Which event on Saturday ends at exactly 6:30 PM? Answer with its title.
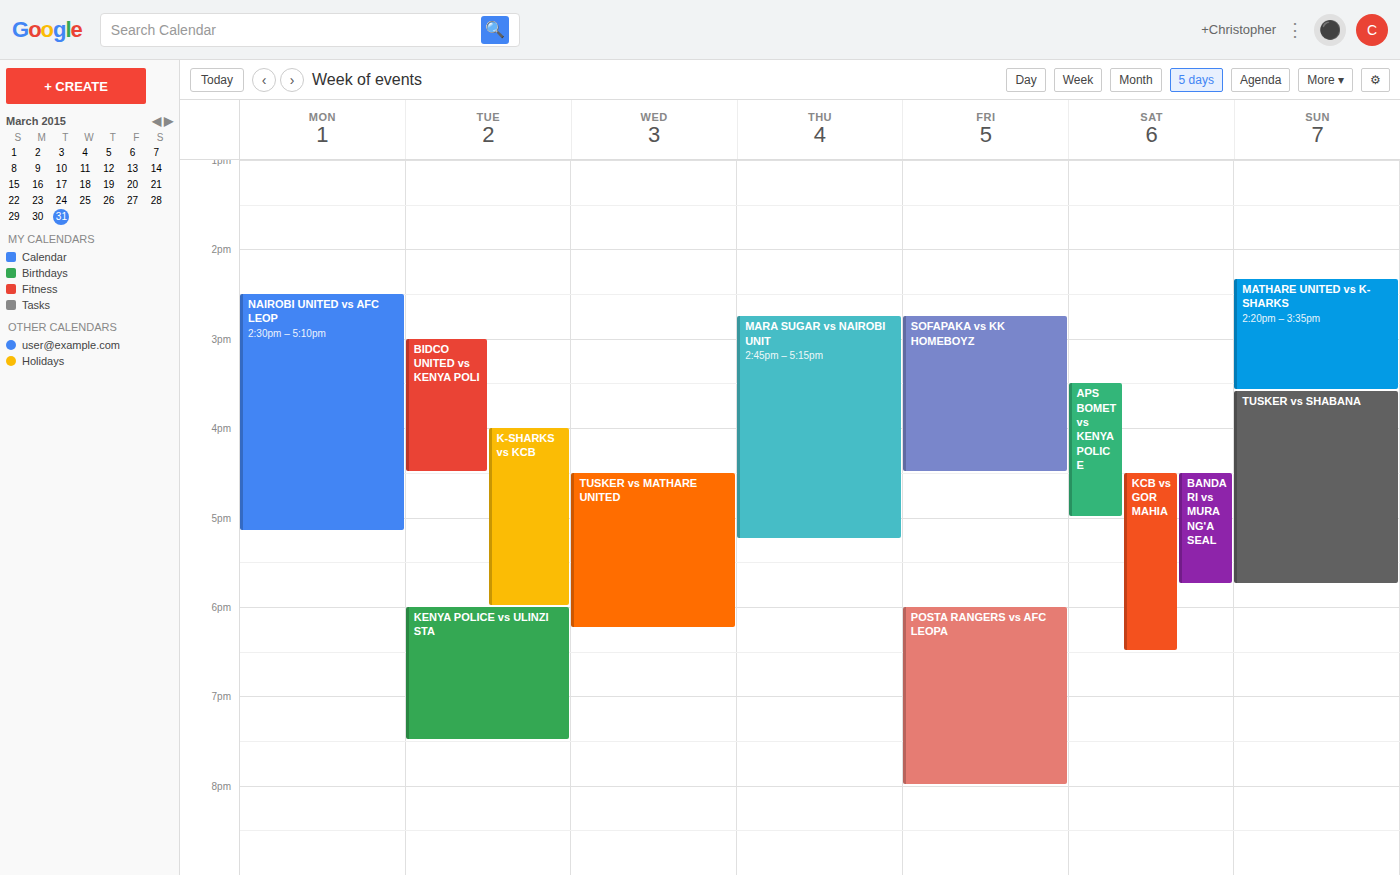
"KCB vs GOR MAHIA"